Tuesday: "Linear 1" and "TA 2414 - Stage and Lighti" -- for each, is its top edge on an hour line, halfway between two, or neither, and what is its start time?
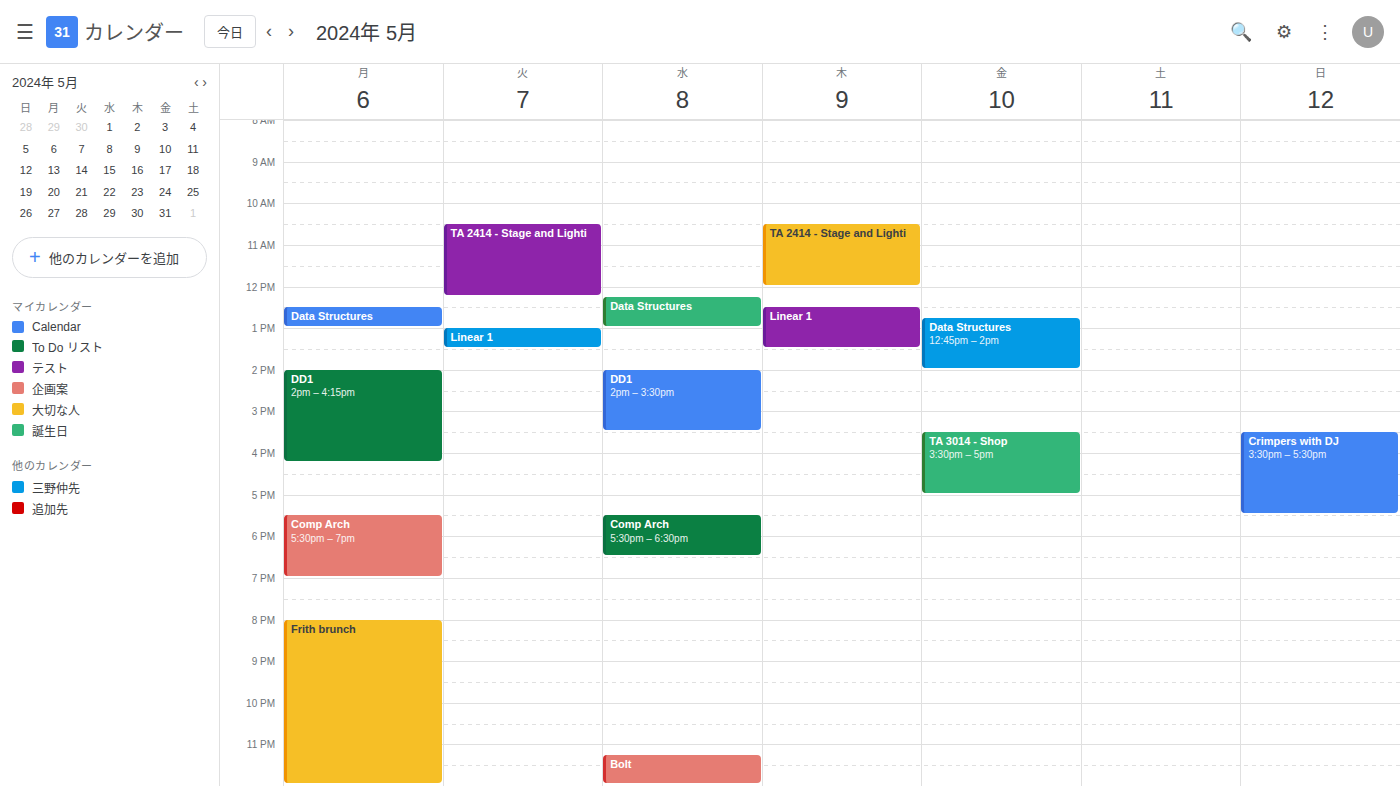
"Linear 1": 13:00, exactly on the 13:00 line. "TA 2414 - Stage and Lighti": 10:30, halfway between the 10:00 and 11:00 lines.